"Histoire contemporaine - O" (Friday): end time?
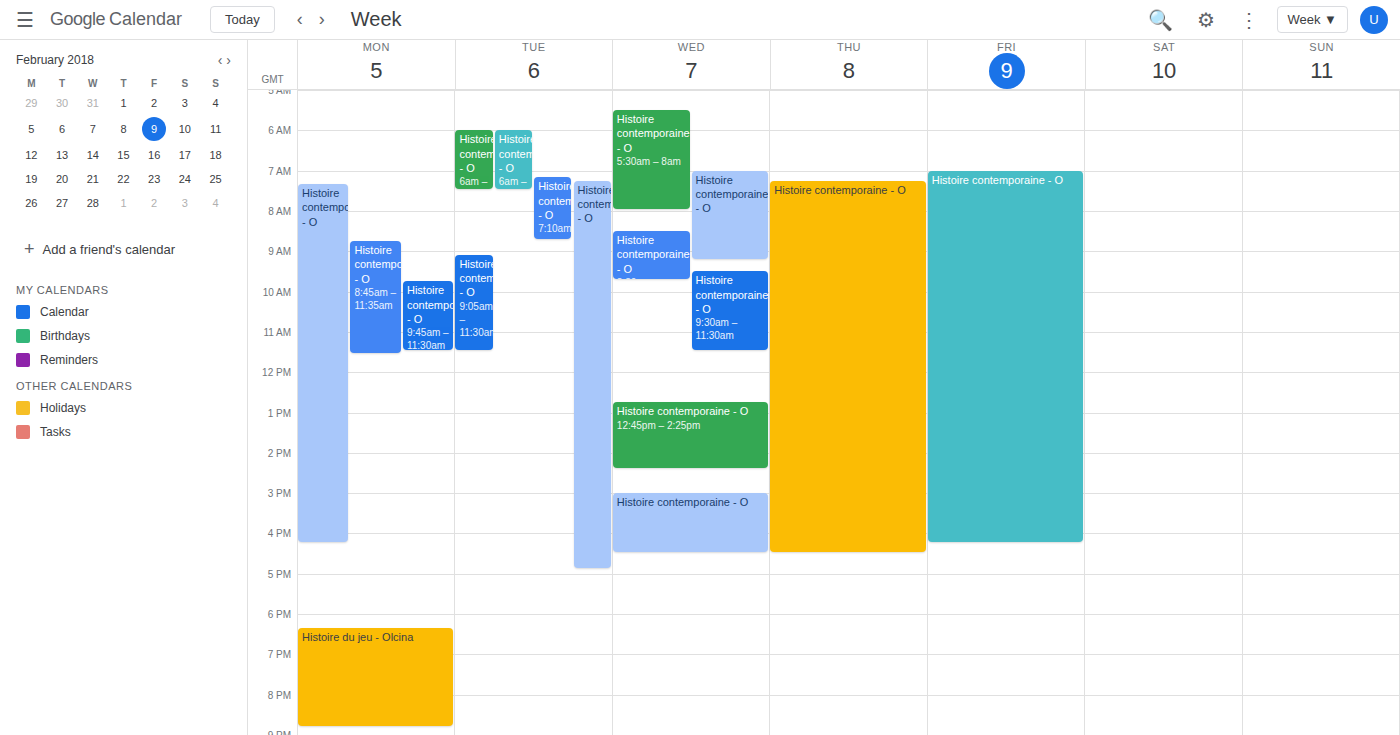
16:15